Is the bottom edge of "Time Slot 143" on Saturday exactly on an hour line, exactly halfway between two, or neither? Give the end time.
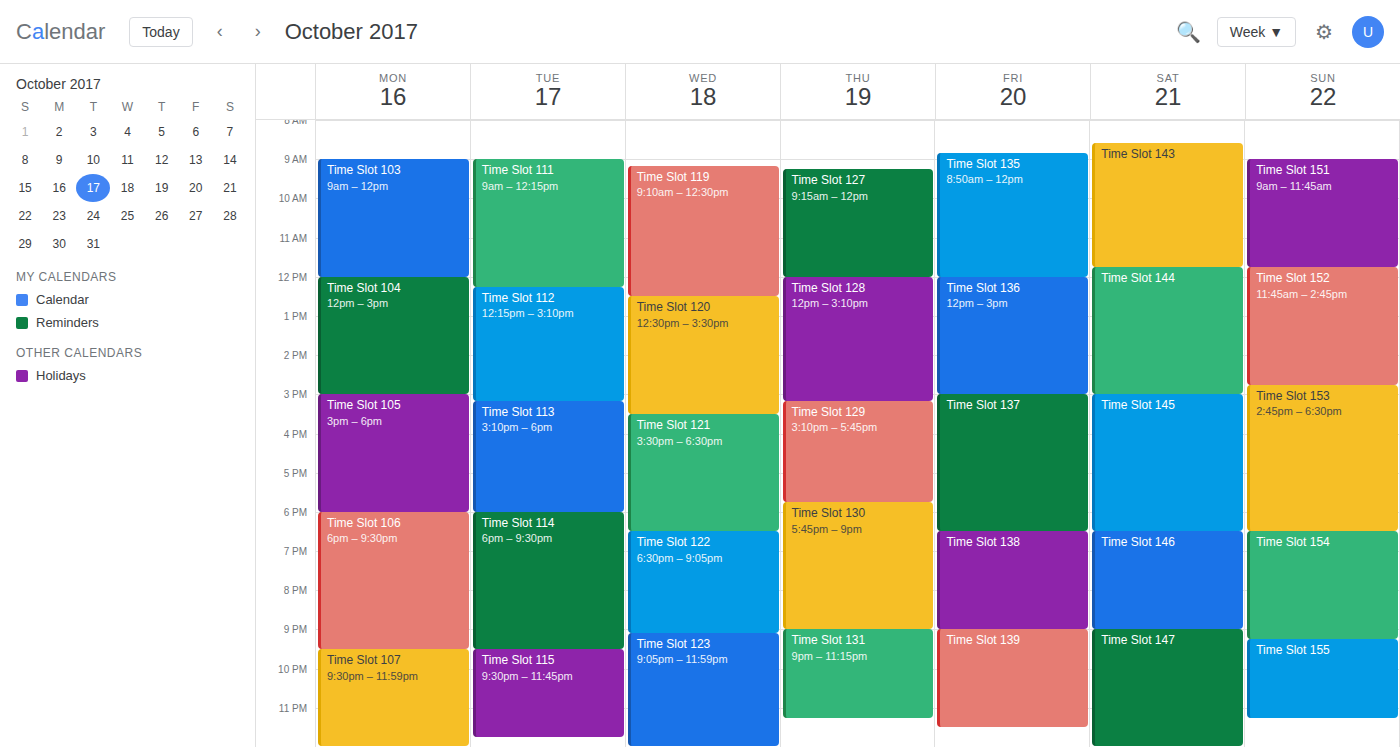
11:45 AM -- neither: three quarters of the way from the 11 AM line to the 12 PM line.